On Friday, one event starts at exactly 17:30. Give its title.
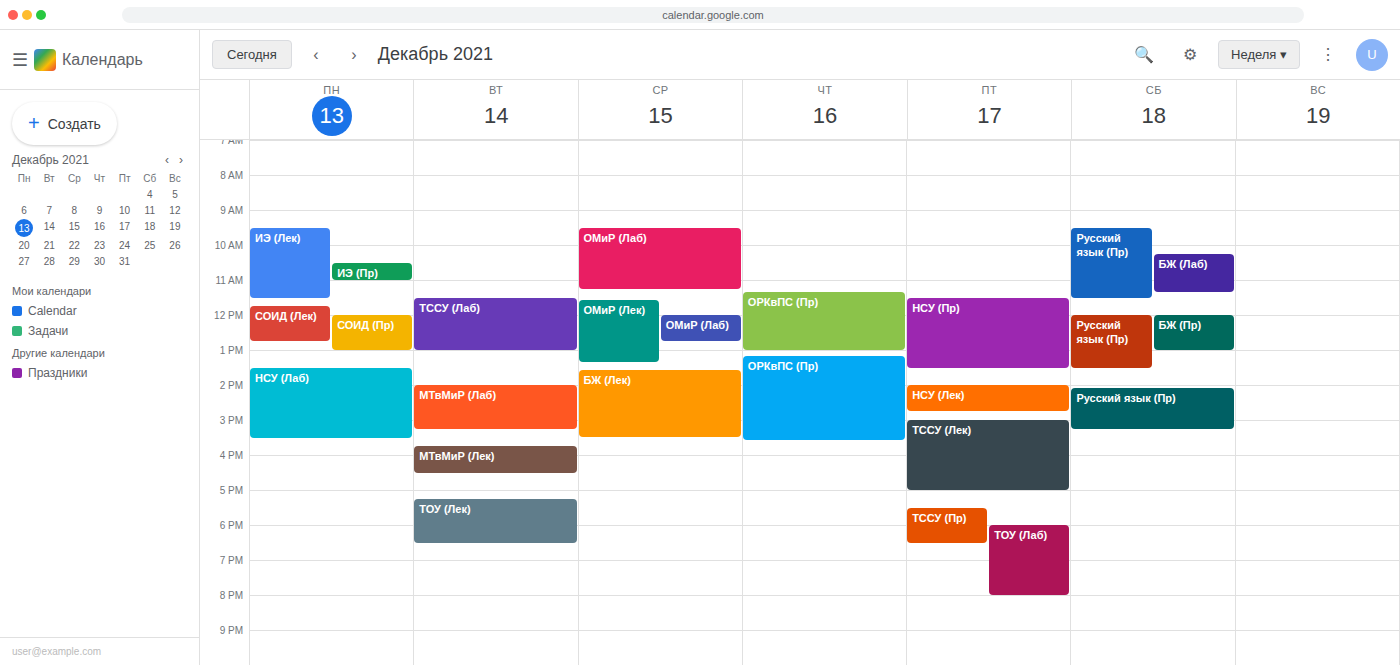
"ТССУ (Пр)"